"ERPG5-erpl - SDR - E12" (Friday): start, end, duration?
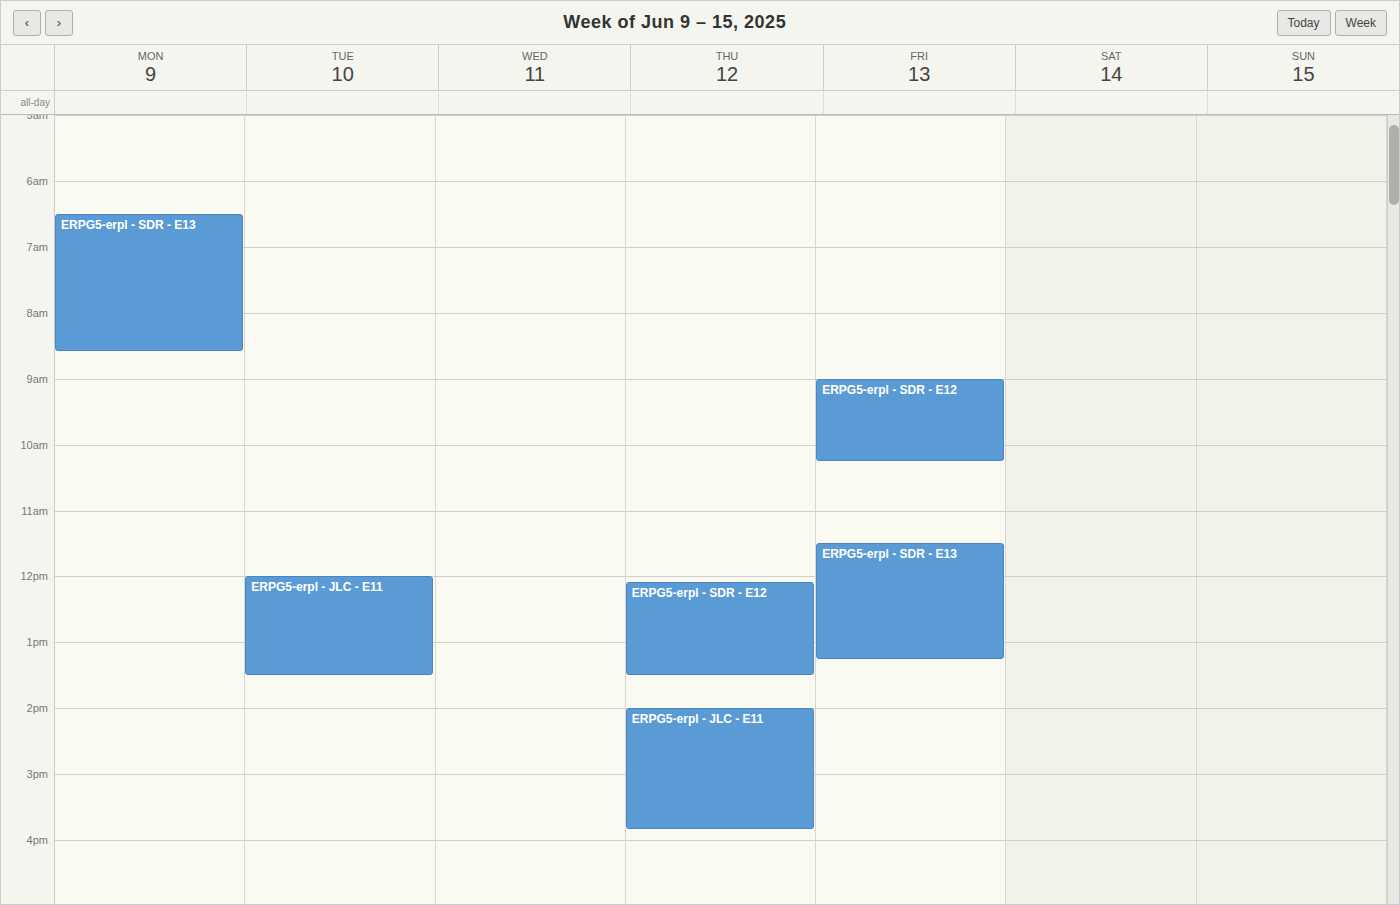
9:00 AM to 10:15 AM, 1 hour 15 minutes